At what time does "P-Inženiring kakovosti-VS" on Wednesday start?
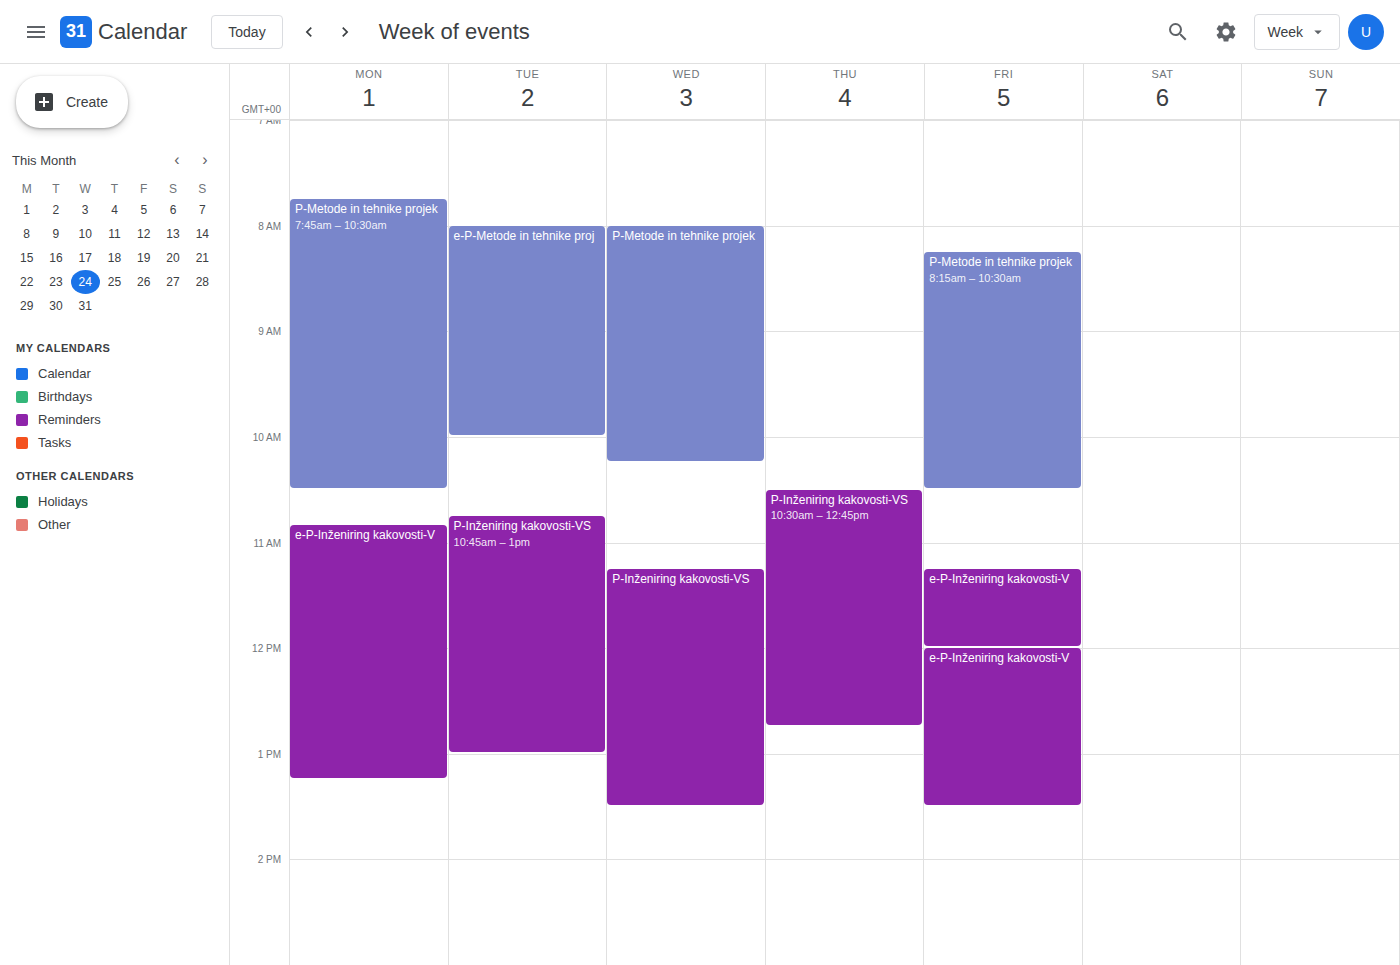
11:15 AM